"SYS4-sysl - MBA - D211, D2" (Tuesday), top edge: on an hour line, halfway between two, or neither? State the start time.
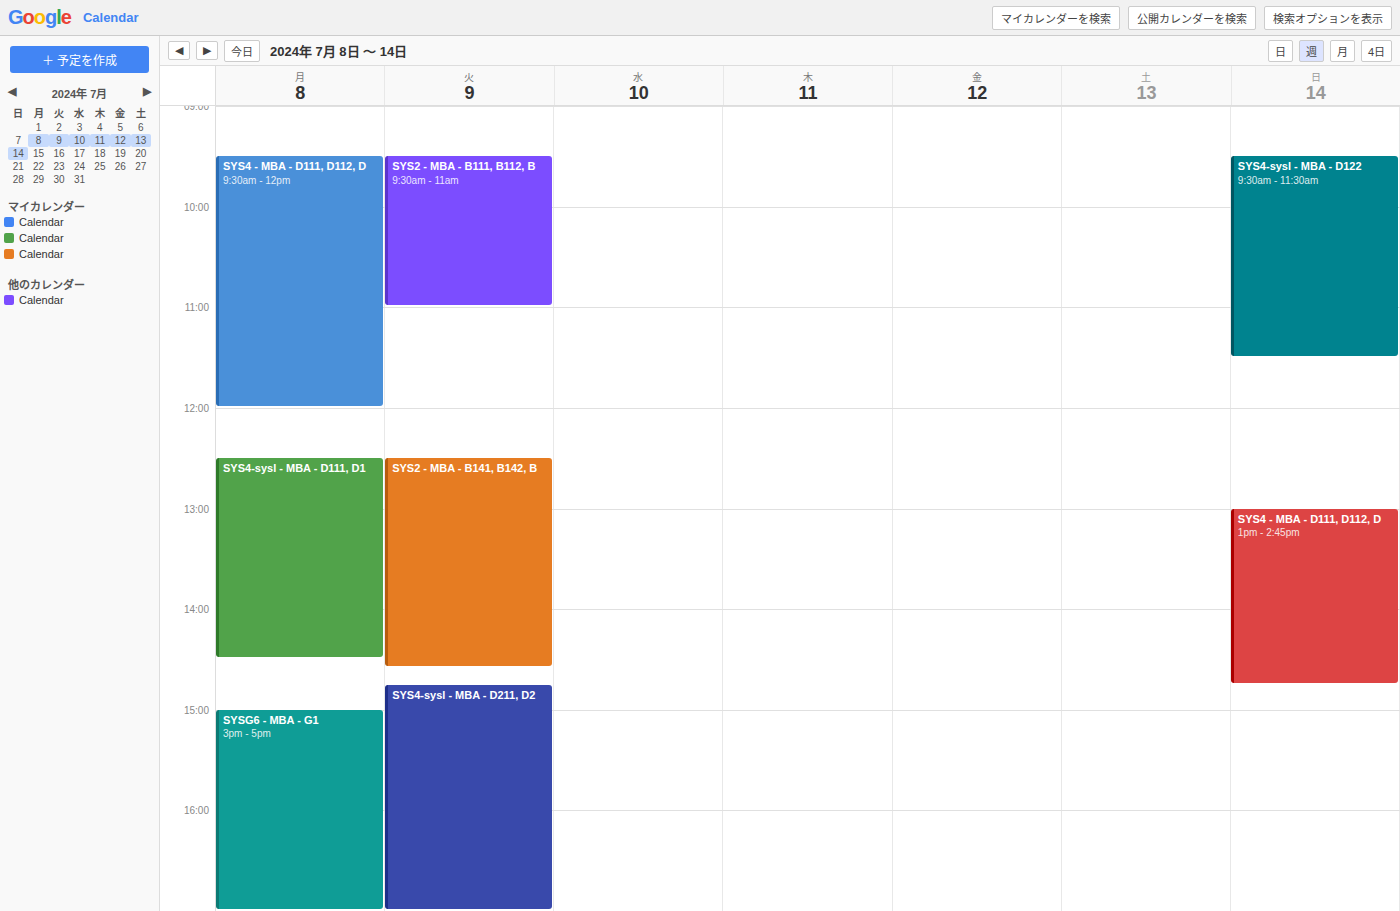
2:45 PM -- neither: three quarters of the way from the 2 PM line to the 3 PM line.